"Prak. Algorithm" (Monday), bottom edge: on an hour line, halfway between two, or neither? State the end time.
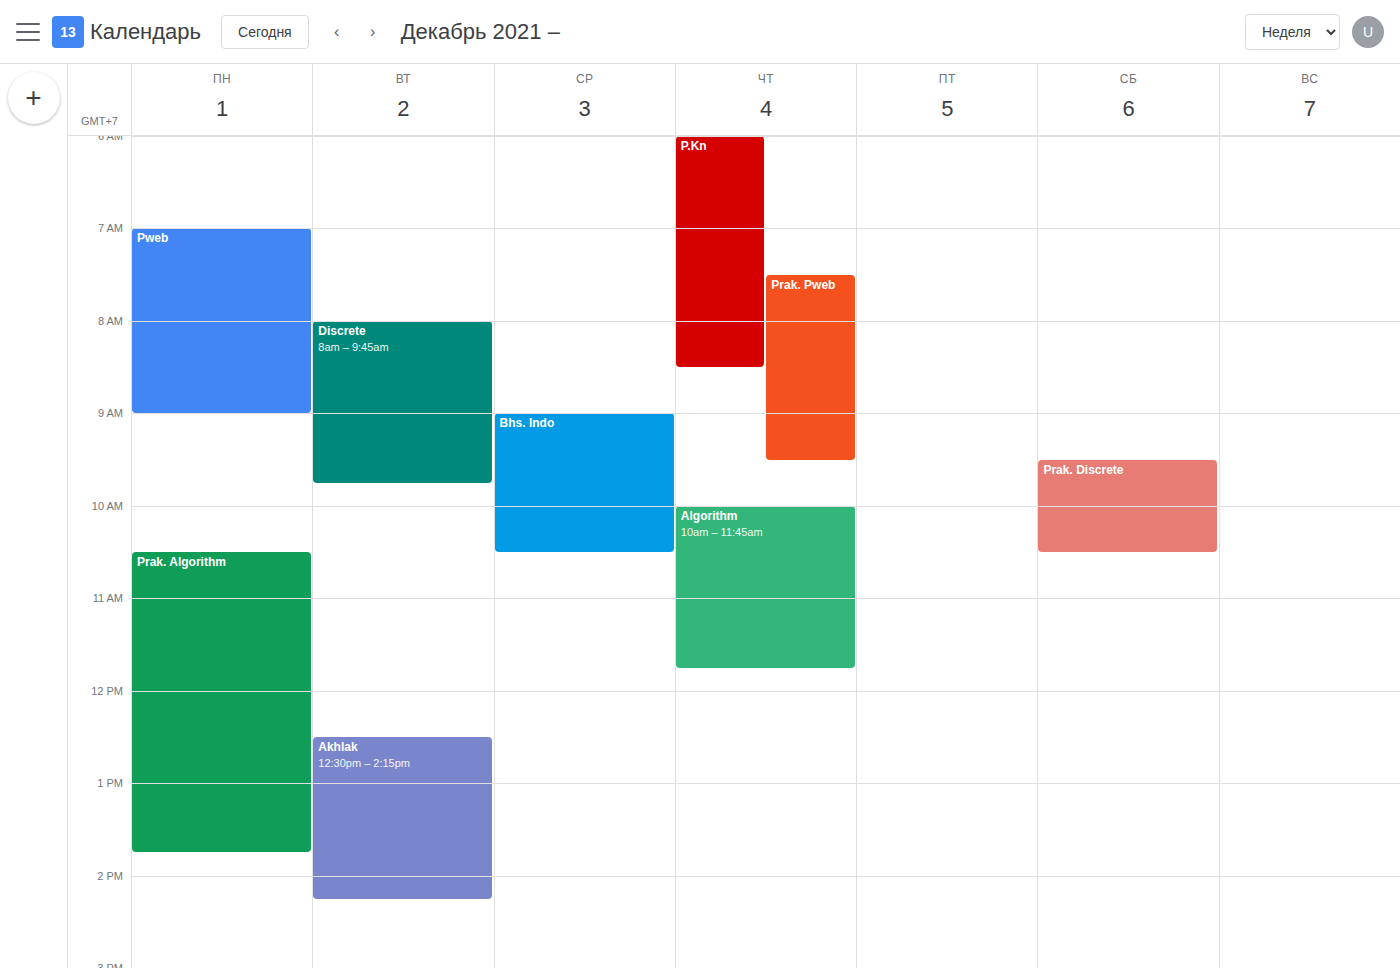
1:45 PM -- neither: three quarters of the way from the 1 PM line to the 2 PM line.